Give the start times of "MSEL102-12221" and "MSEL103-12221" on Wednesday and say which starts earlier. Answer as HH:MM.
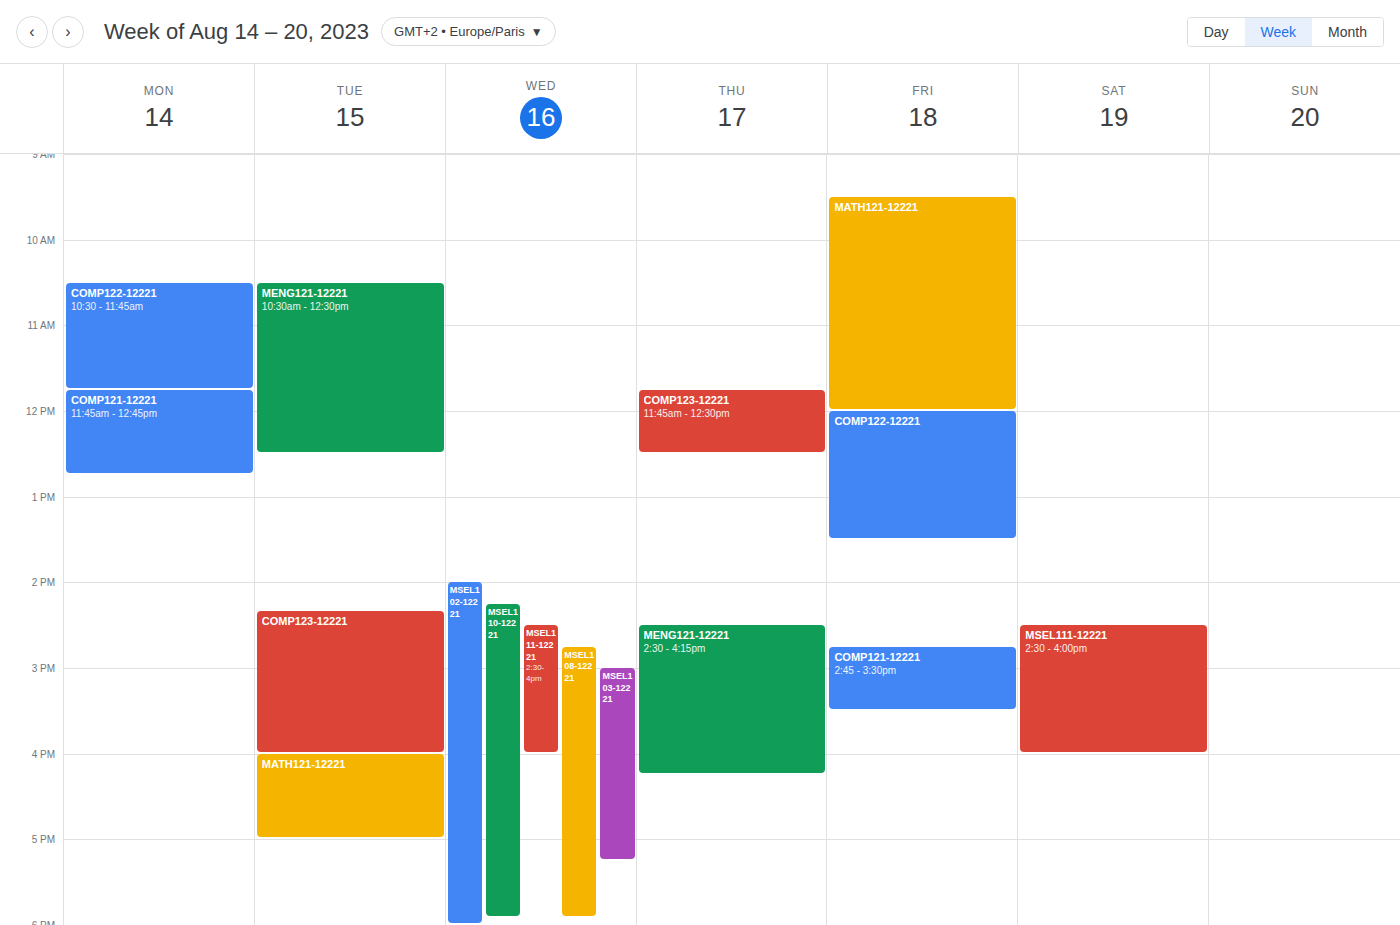
"MSEL102-12221" 14:00; "MSEL103-12221" 15:00.